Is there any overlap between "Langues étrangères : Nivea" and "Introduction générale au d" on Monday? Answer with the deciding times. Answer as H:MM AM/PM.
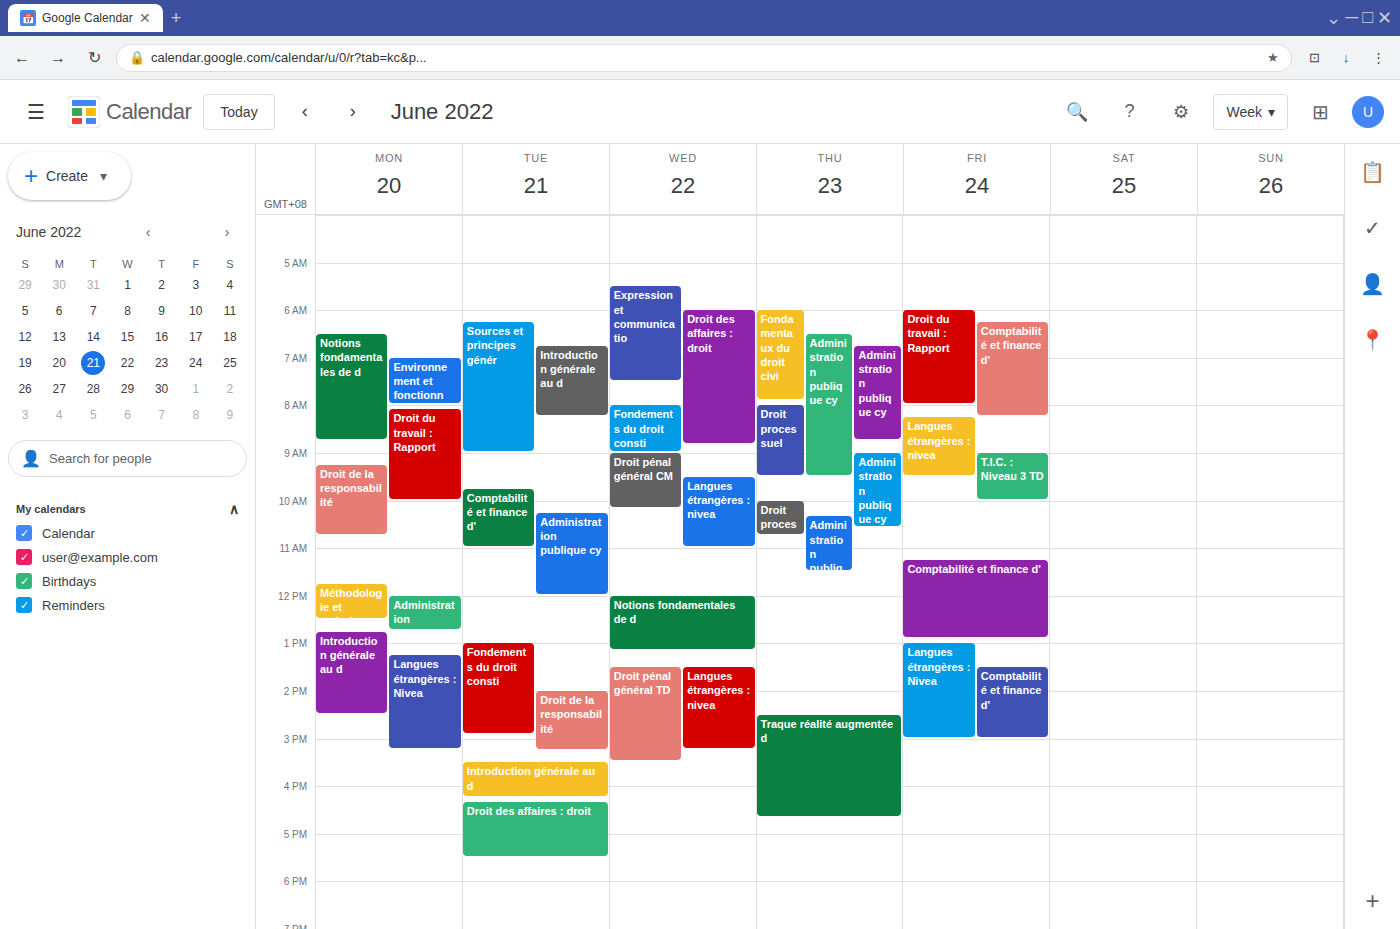
"Langues étrangères : Nivea" starts at 1:15 PM, before "Introduction générale au d" ends at 2:30 PM -- they overlap.